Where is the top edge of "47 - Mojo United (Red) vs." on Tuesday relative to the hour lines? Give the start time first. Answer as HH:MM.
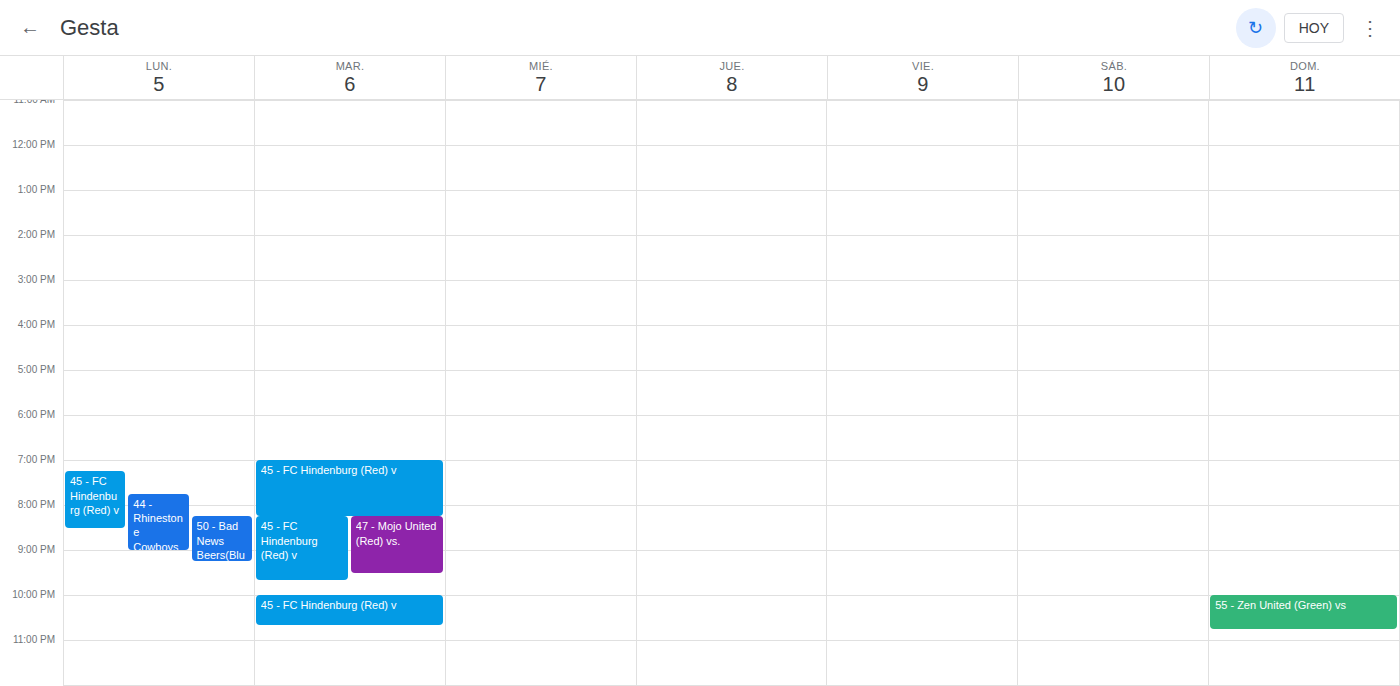
20:15 -- neither: a quarter of the way from the 20:00 line to the 21:00 line.